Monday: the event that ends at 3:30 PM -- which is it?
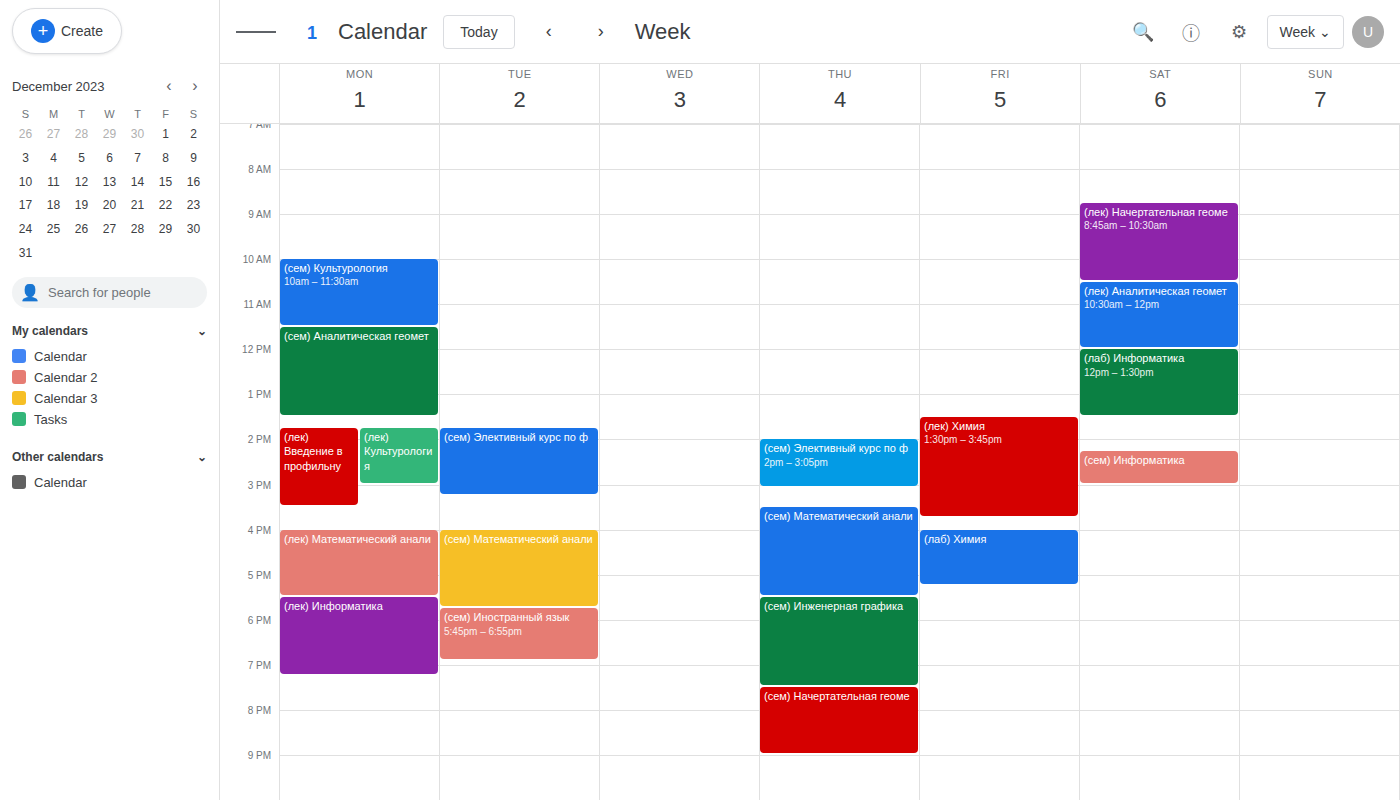
"(лек) Введение в профильну"